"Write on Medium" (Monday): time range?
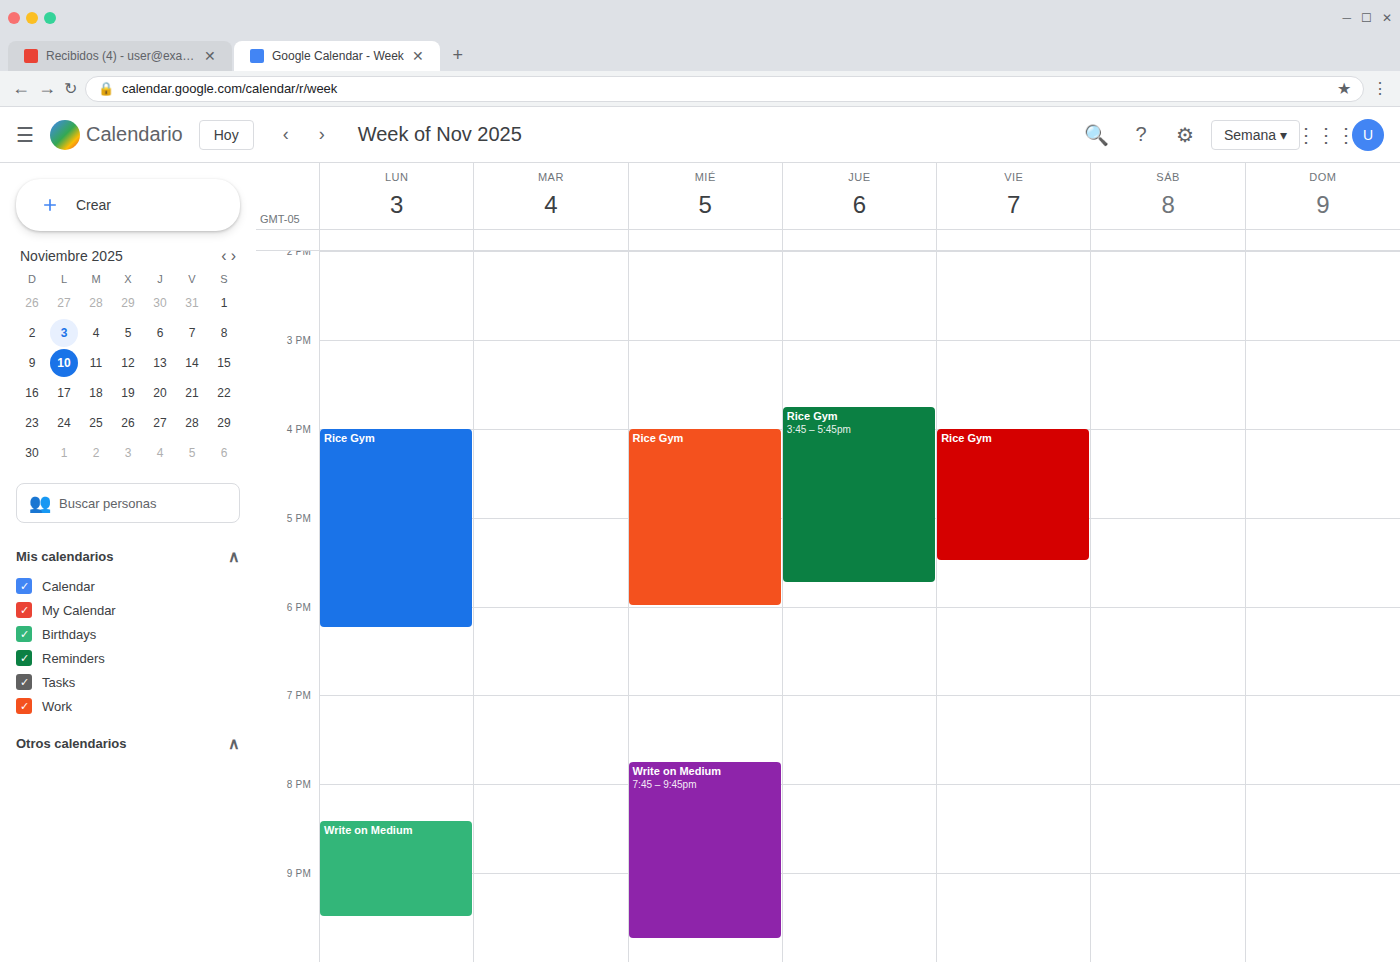
8:25 PM to 9:30 PM